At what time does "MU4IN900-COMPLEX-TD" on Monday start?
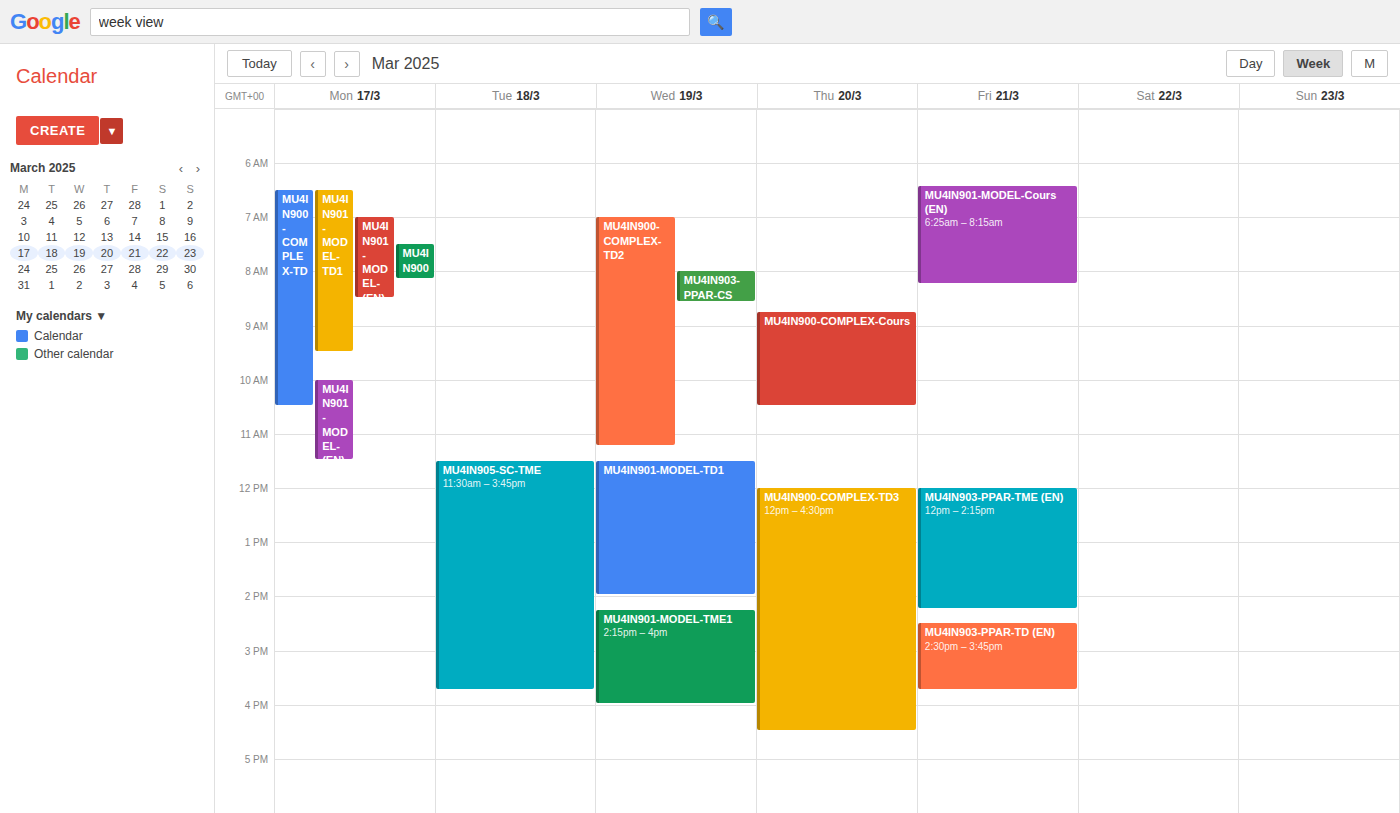
6:30 AM